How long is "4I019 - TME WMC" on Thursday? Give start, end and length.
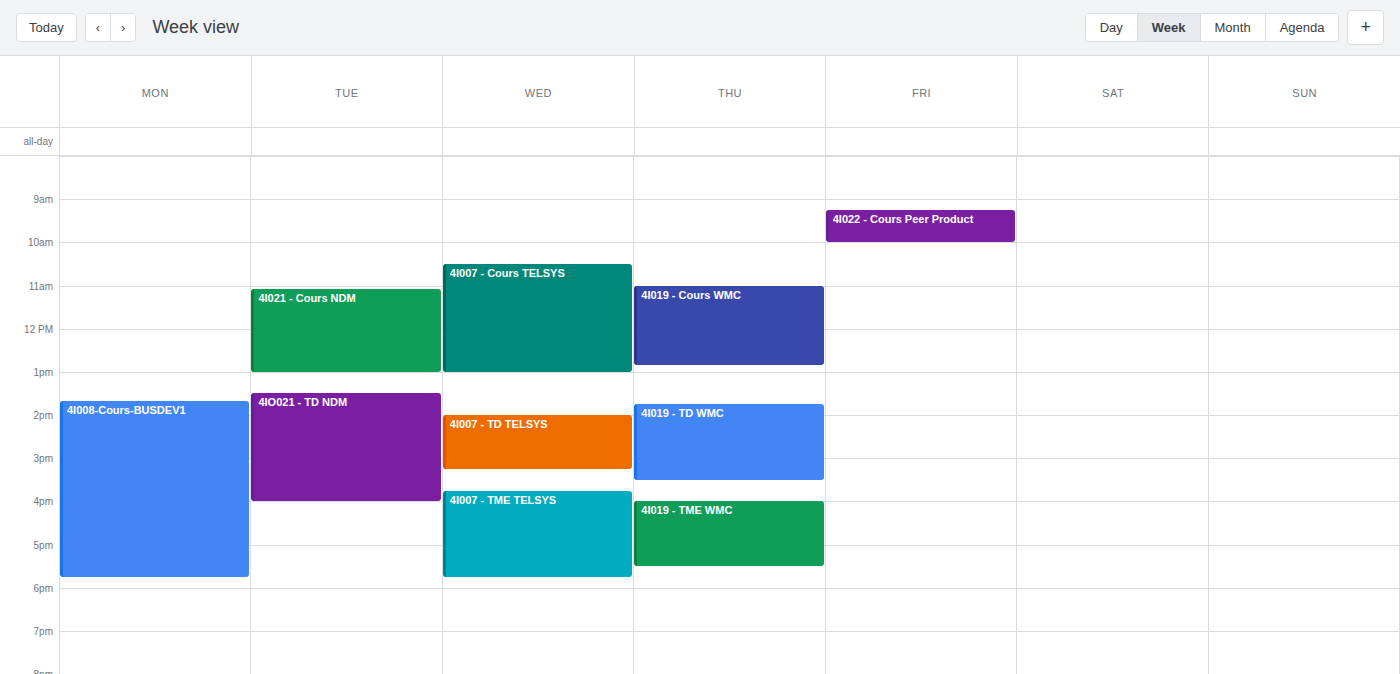
4:00 PM to 5:30 PM, 1 hour 30 minutes